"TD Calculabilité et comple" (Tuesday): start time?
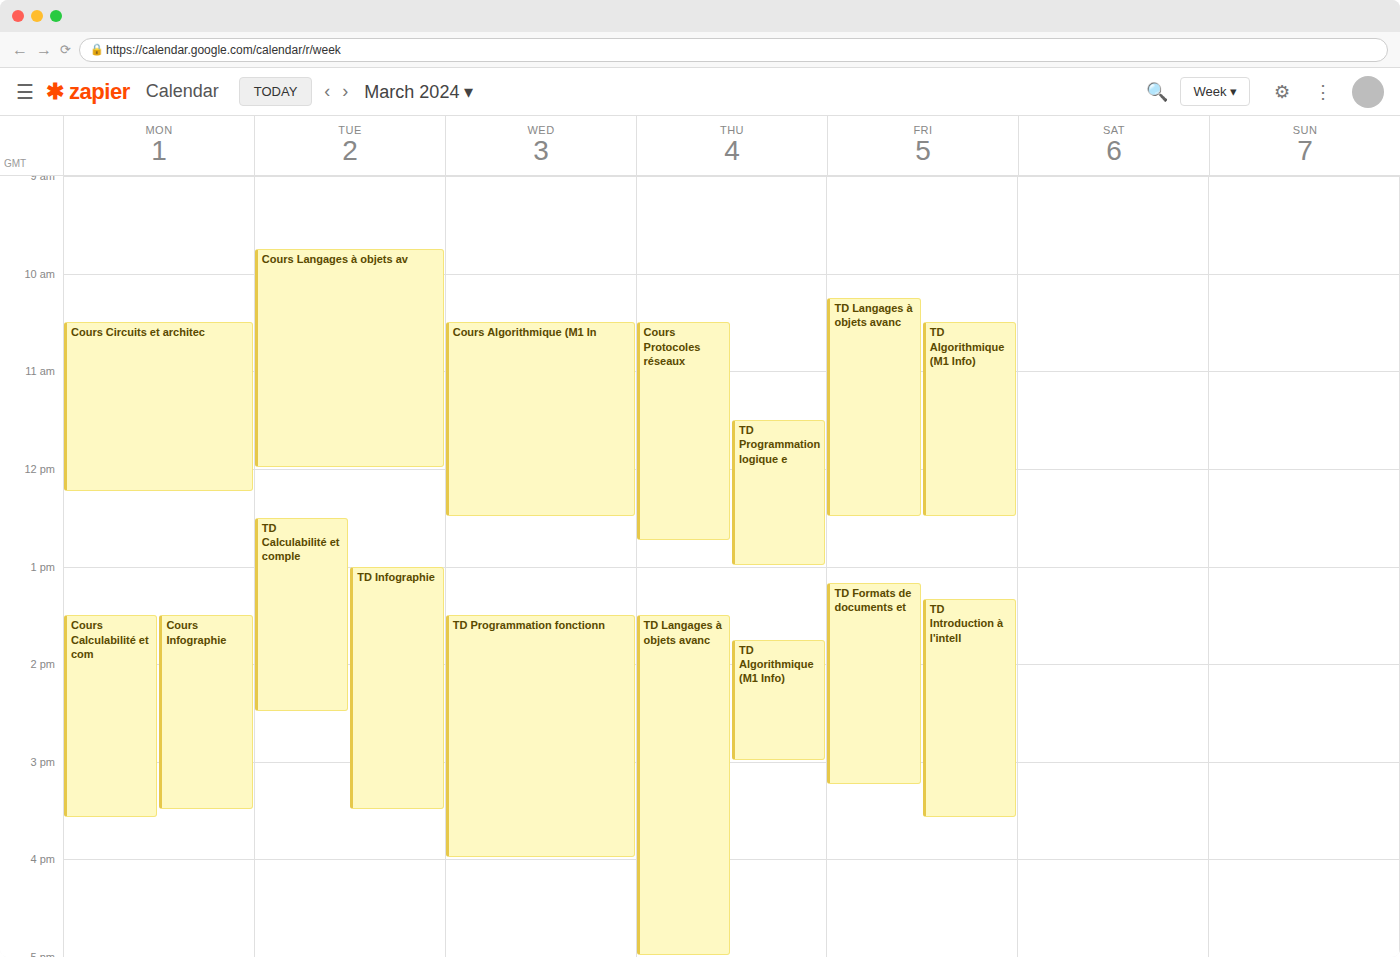
12:30 PM